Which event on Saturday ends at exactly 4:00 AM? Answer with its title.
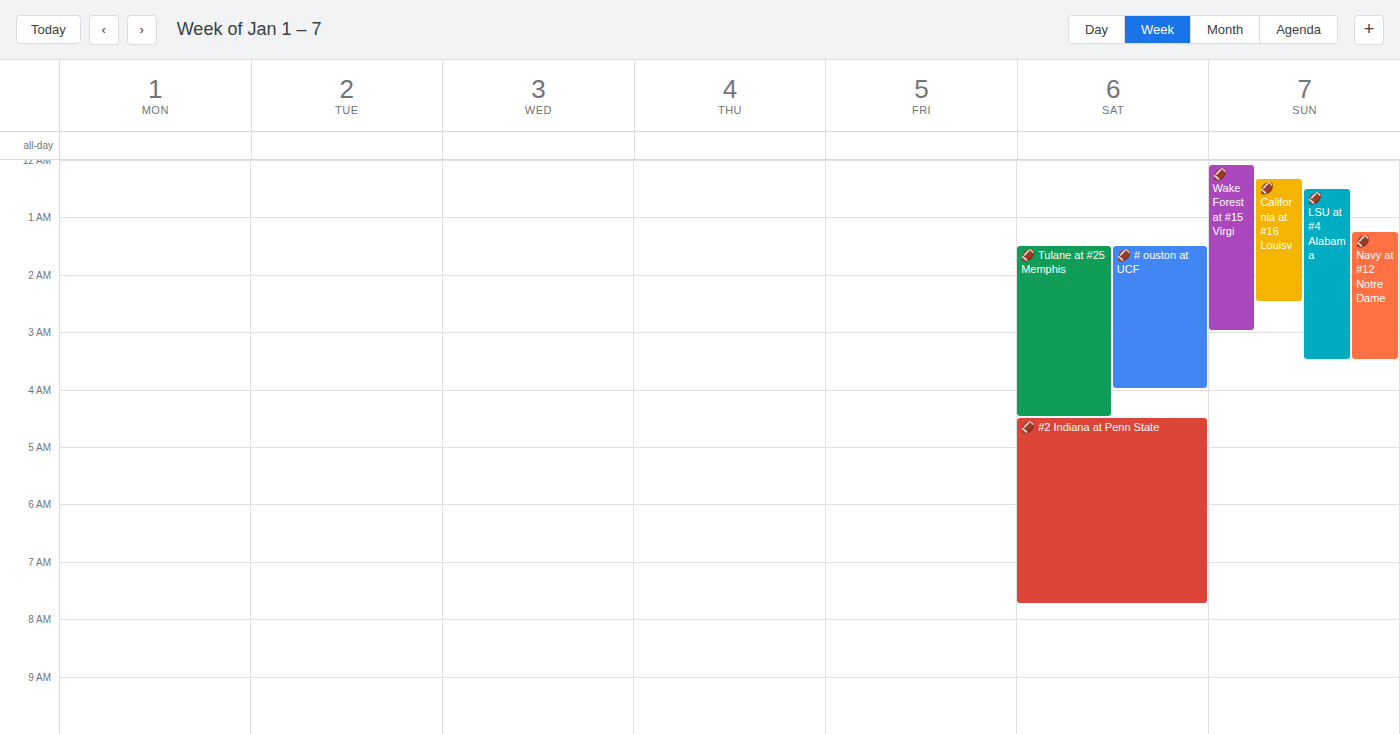
"🏈 # ouston at UCF"